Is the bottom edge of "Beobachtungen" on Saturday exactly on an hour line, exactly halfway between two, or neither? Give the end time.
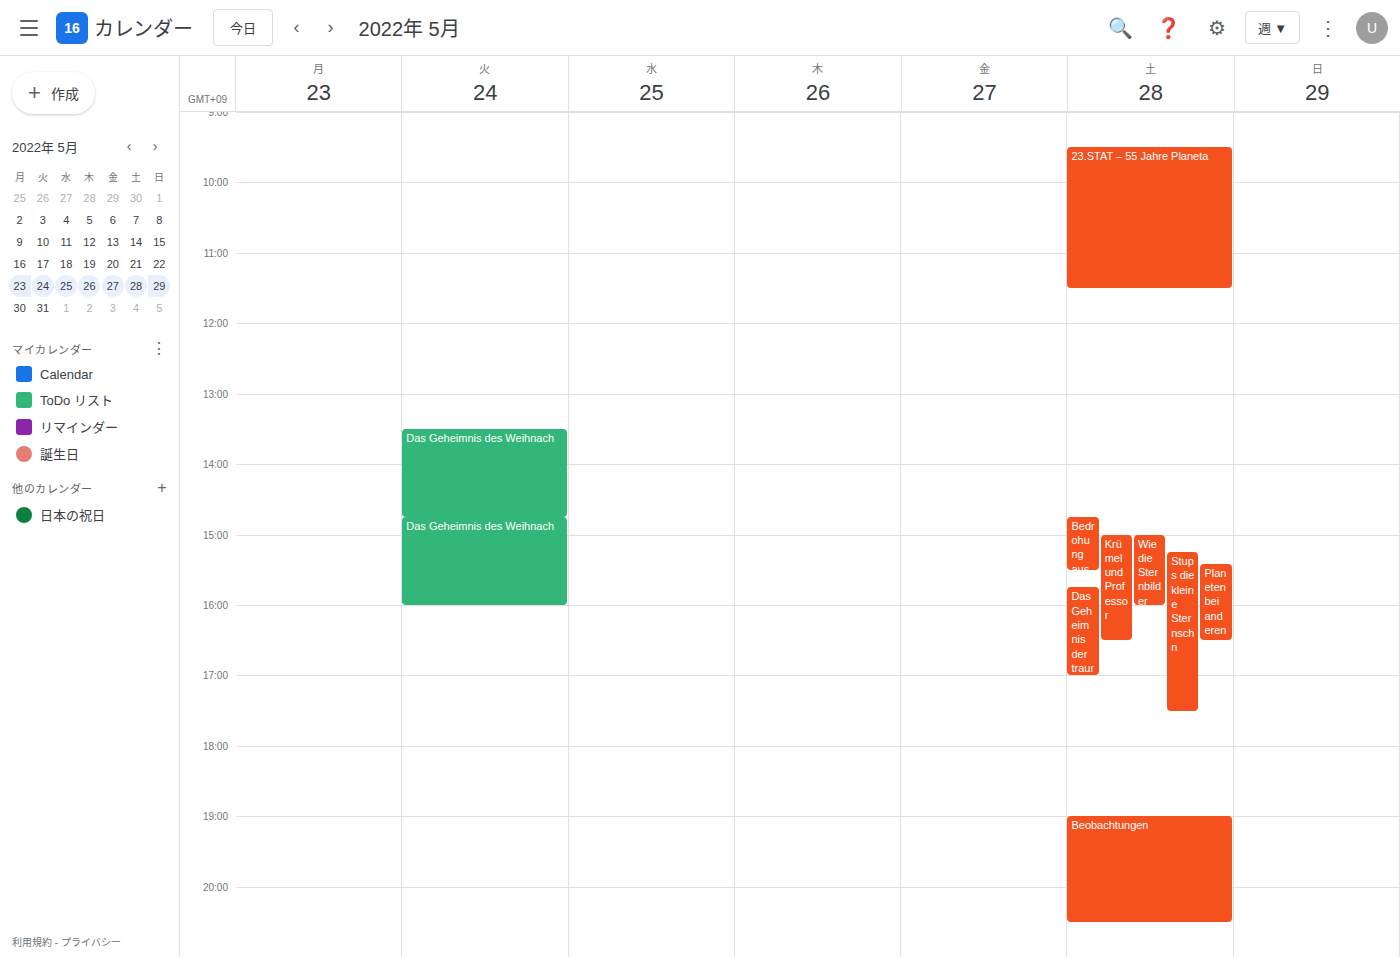
8:30 PM -- halfway between the 8 PM and 9 PM lines.